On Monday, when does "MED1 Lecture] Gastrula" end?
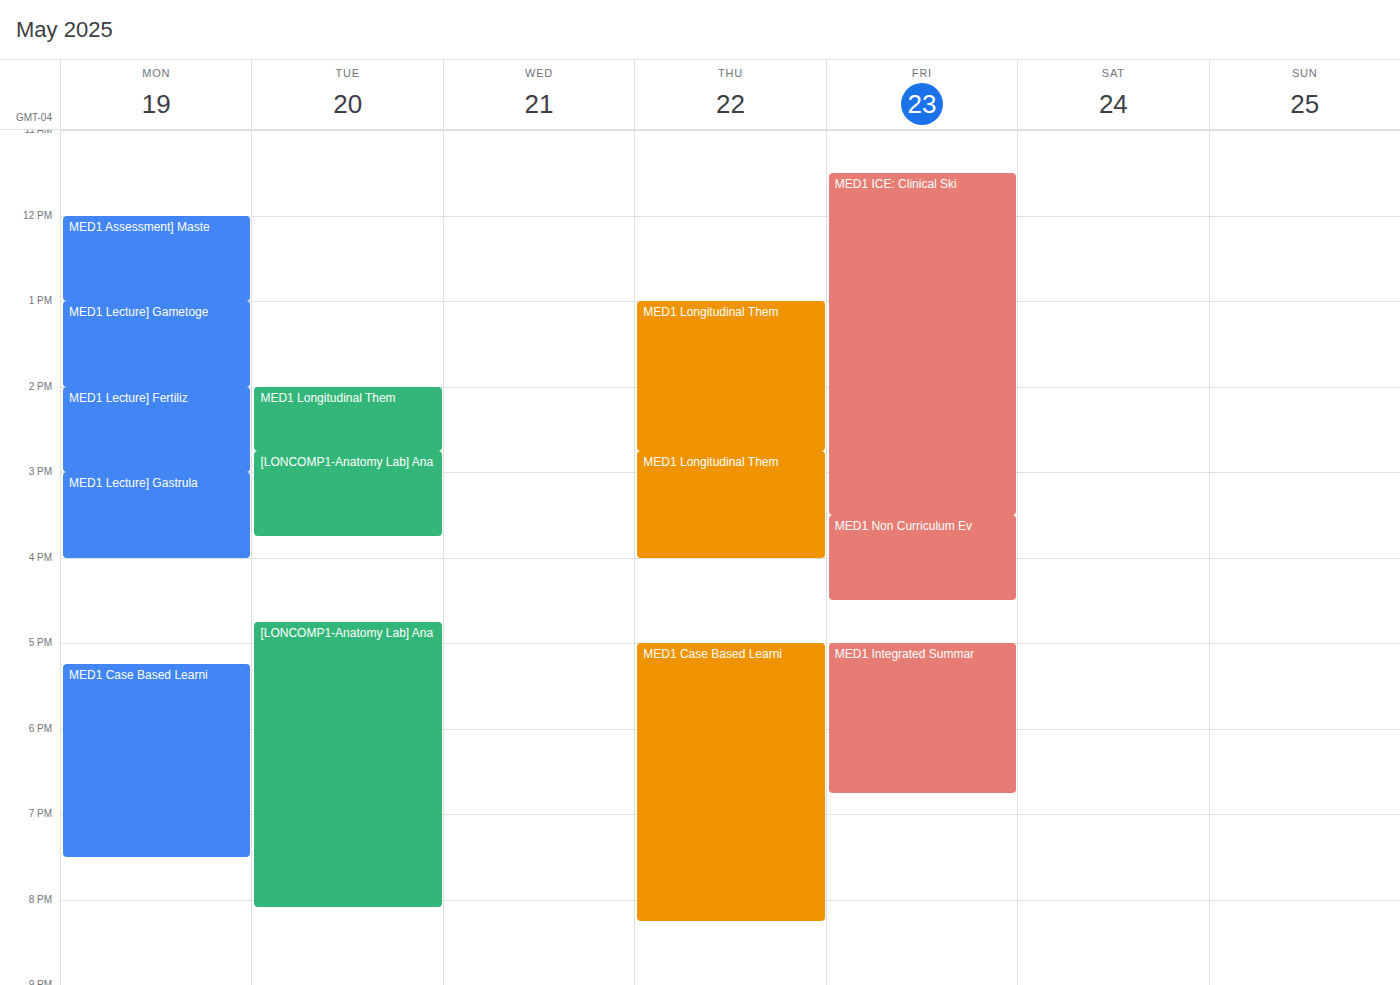
4:00 PM